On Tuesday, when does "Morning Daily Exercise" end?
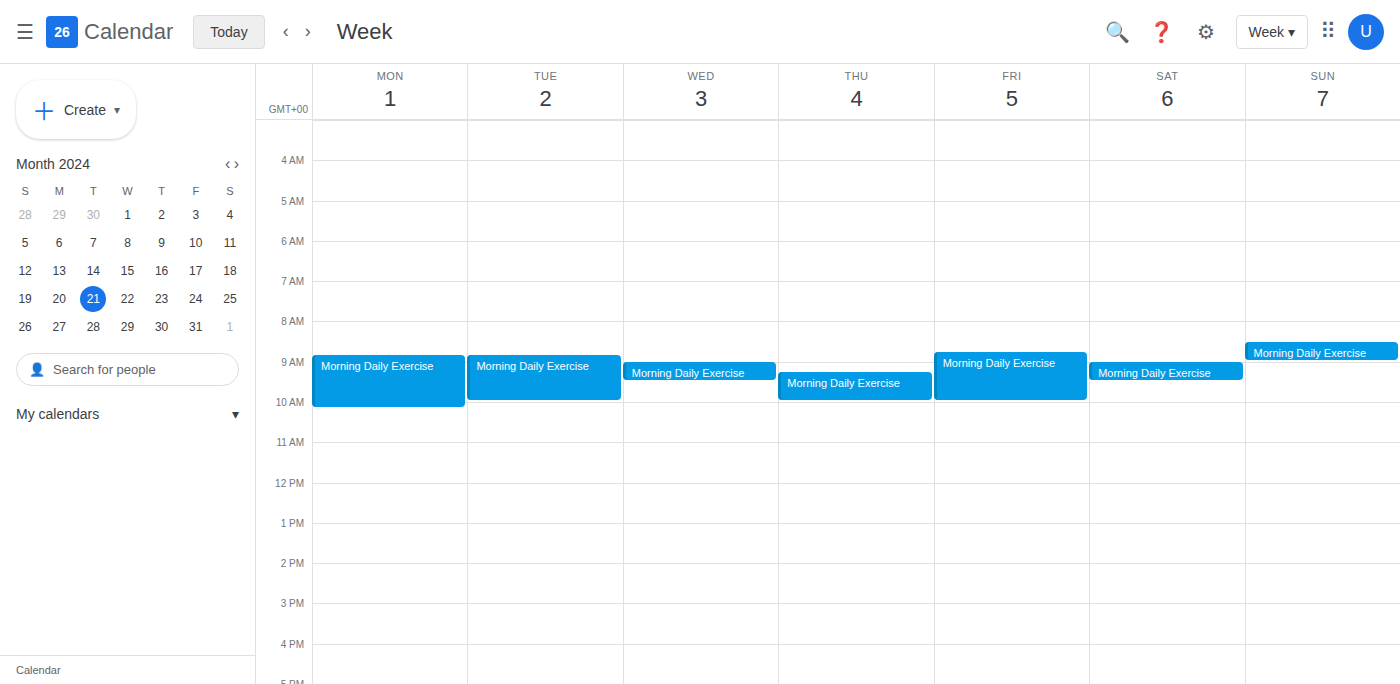
10:00 AM